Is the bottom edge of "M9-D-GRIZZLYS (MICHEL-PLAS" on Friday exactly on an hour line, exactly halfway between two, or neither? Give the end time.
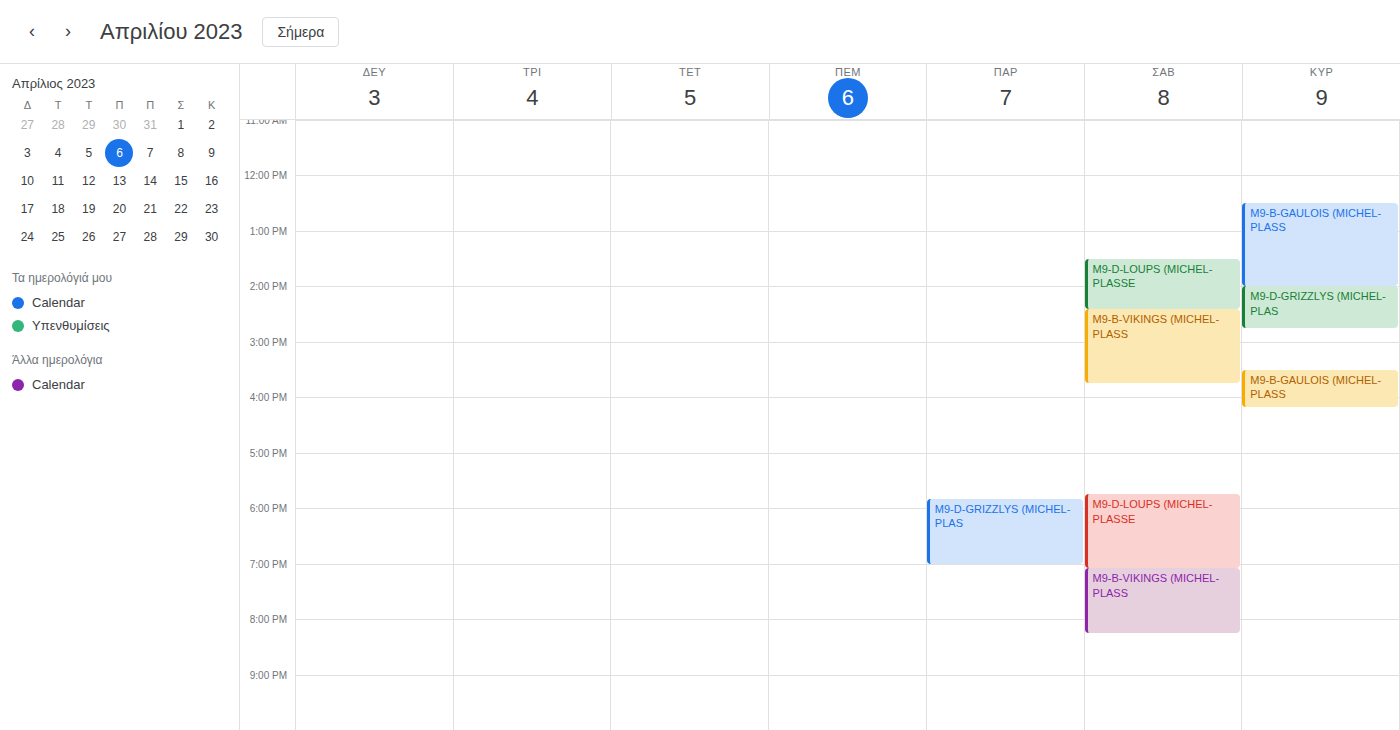
7:00 PM -- exactly on the 7 PM line.